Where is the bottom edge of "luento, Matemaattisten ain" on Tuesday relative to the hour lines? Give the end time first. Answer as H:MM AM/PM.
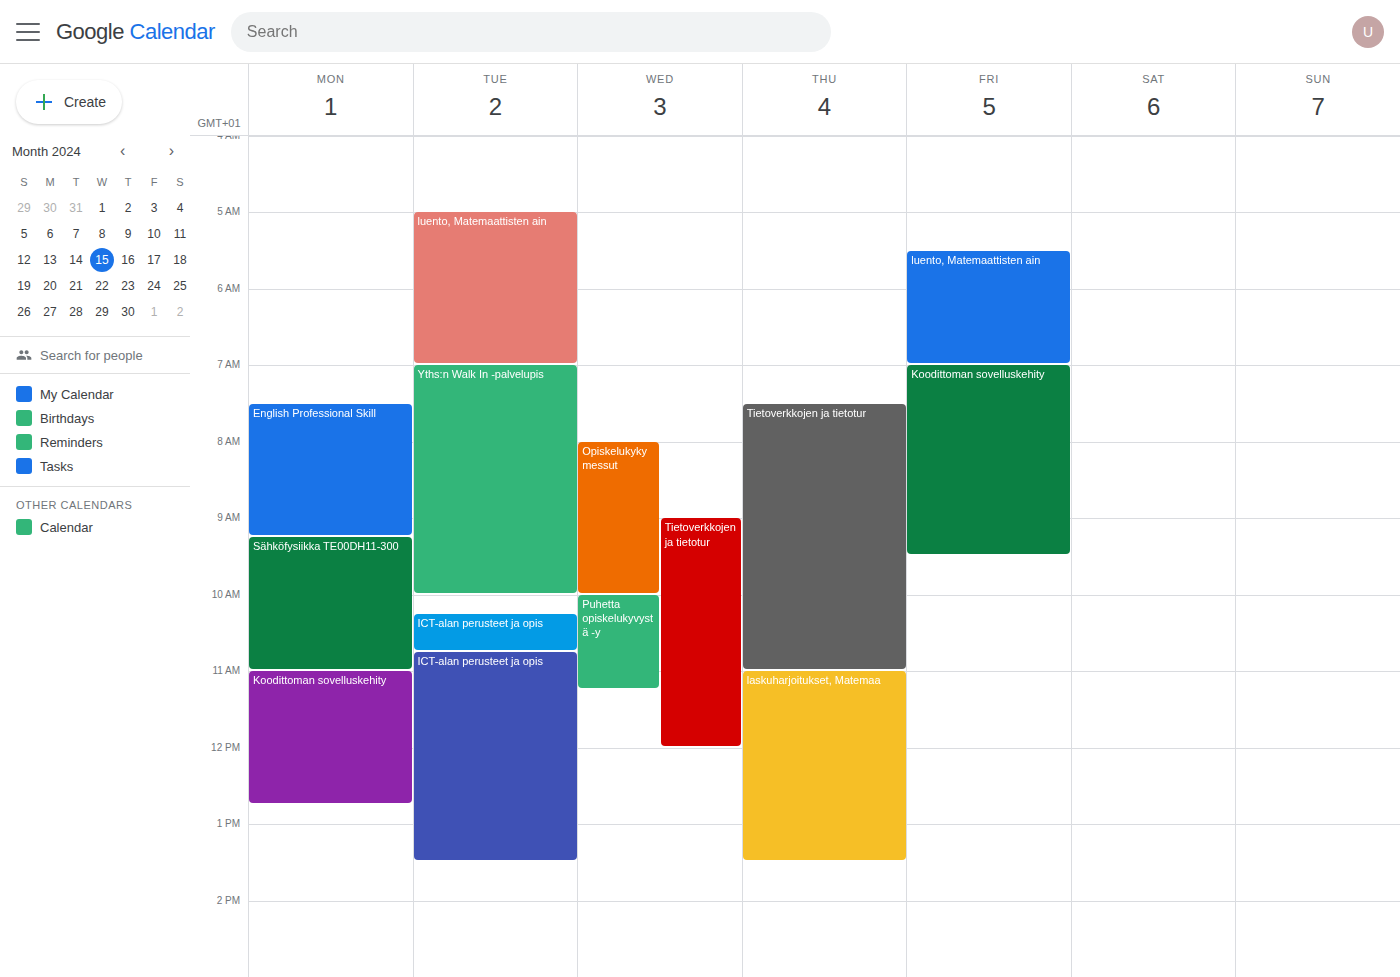
7:00 AM -- exactly on the 7 AM line.